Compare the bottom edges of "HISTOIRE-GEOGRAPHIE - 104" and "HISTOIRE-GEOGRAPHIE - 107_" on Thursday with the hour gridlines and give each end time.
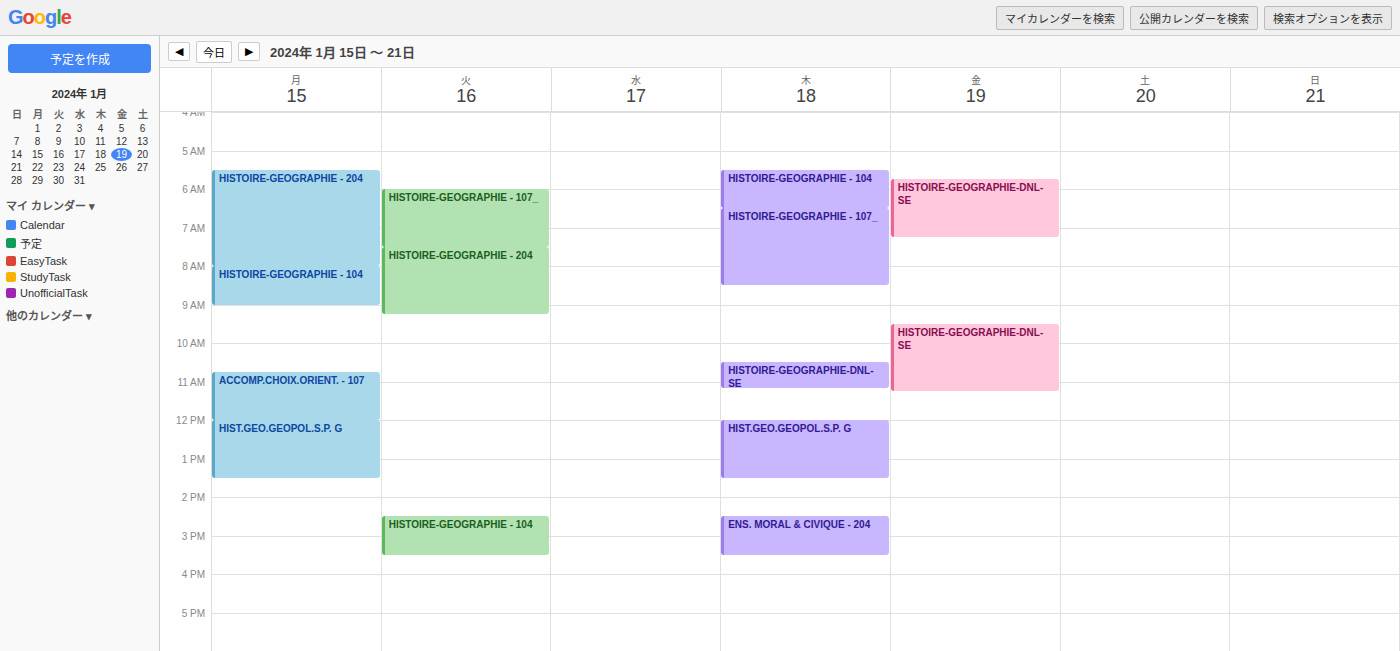
"HISTOIRE-GEOGRAPHIE - 104": 6:30 AM, halfway between the 6 AM and 7 AM lines. "HISTOIRE-GEOGRAPHIE - 107_": 8:30 AM, halfway between the 8 AM and 9 AM lines.